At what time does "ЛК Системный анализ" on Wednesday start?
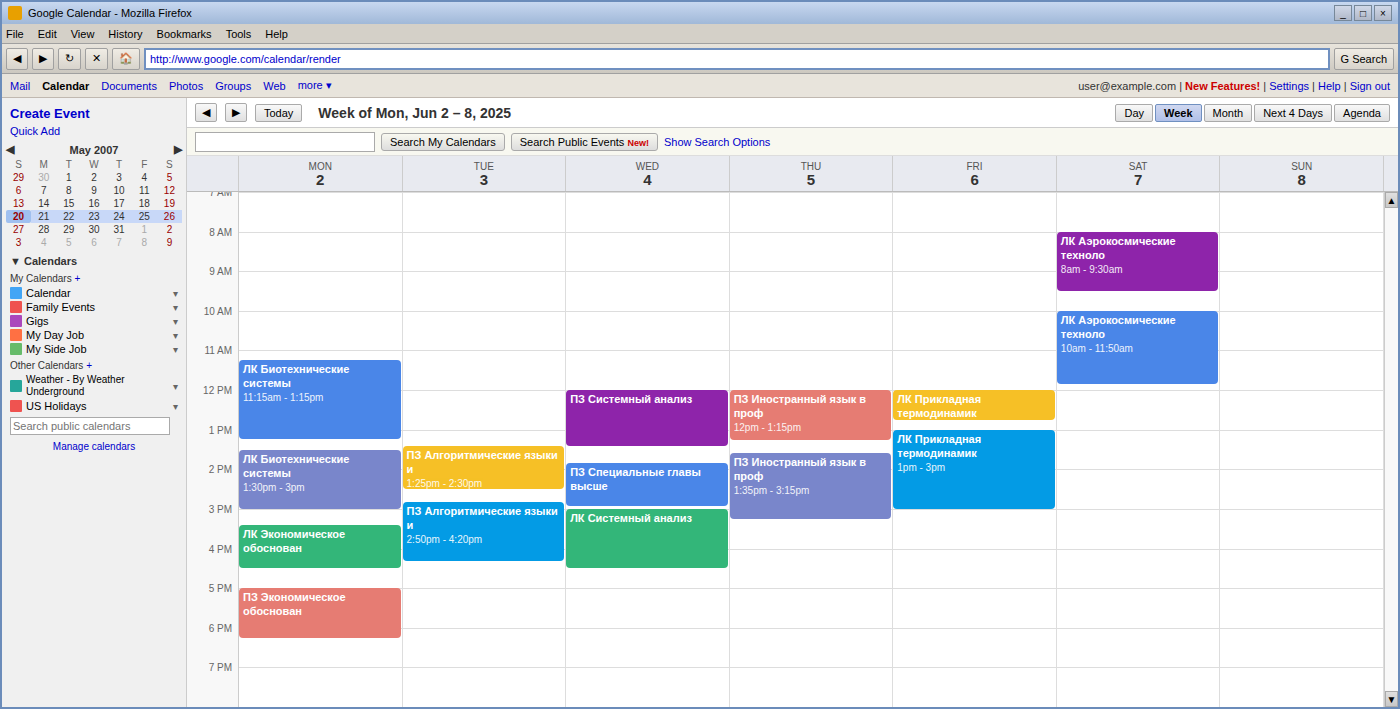
3:00 PM